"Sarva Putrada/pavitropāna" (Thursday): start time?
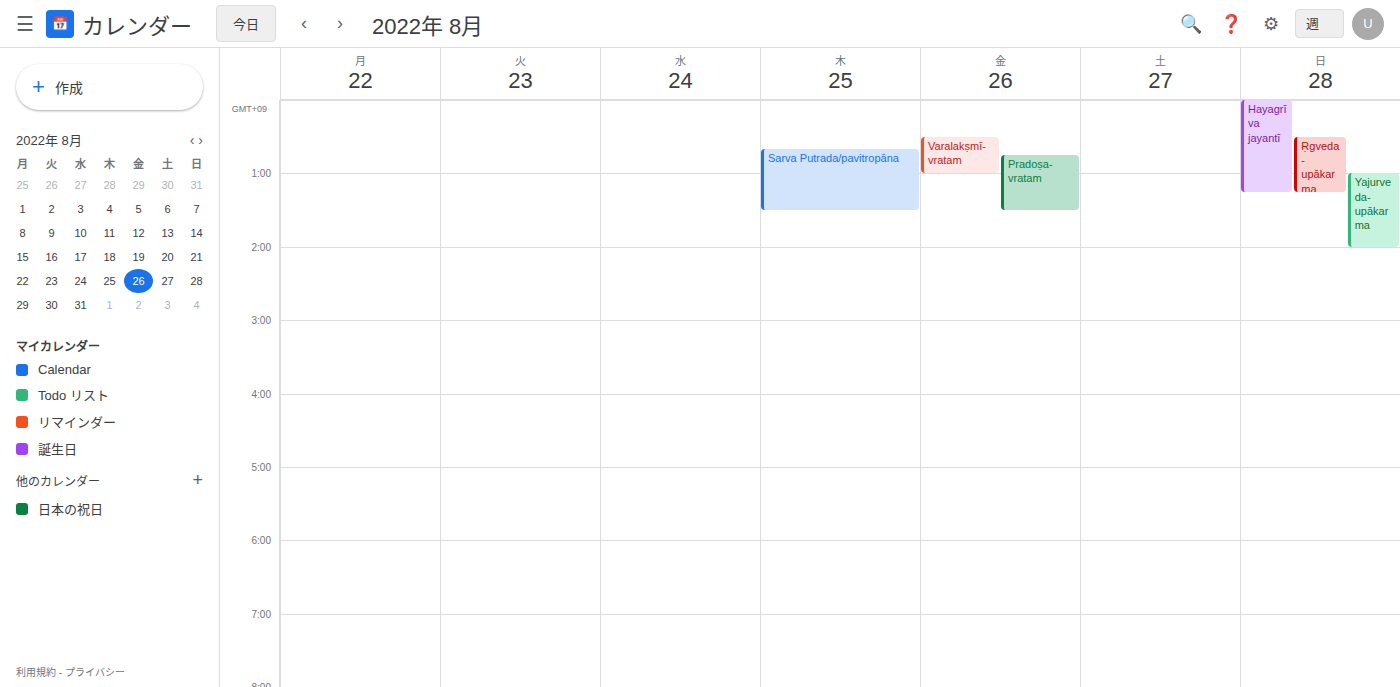
12:40 AM